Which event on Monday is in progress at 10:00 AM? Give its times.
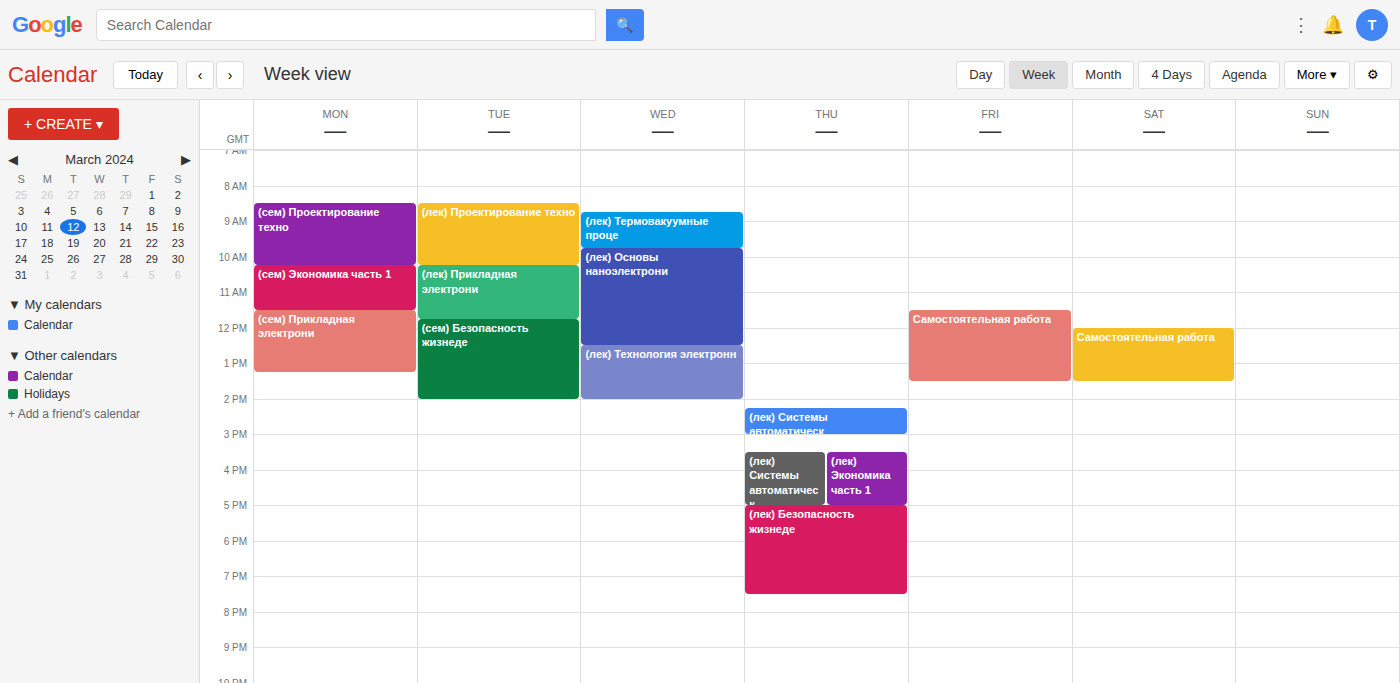
"(сем) Проектирование техно", 8:30 AM to 10:15 AM